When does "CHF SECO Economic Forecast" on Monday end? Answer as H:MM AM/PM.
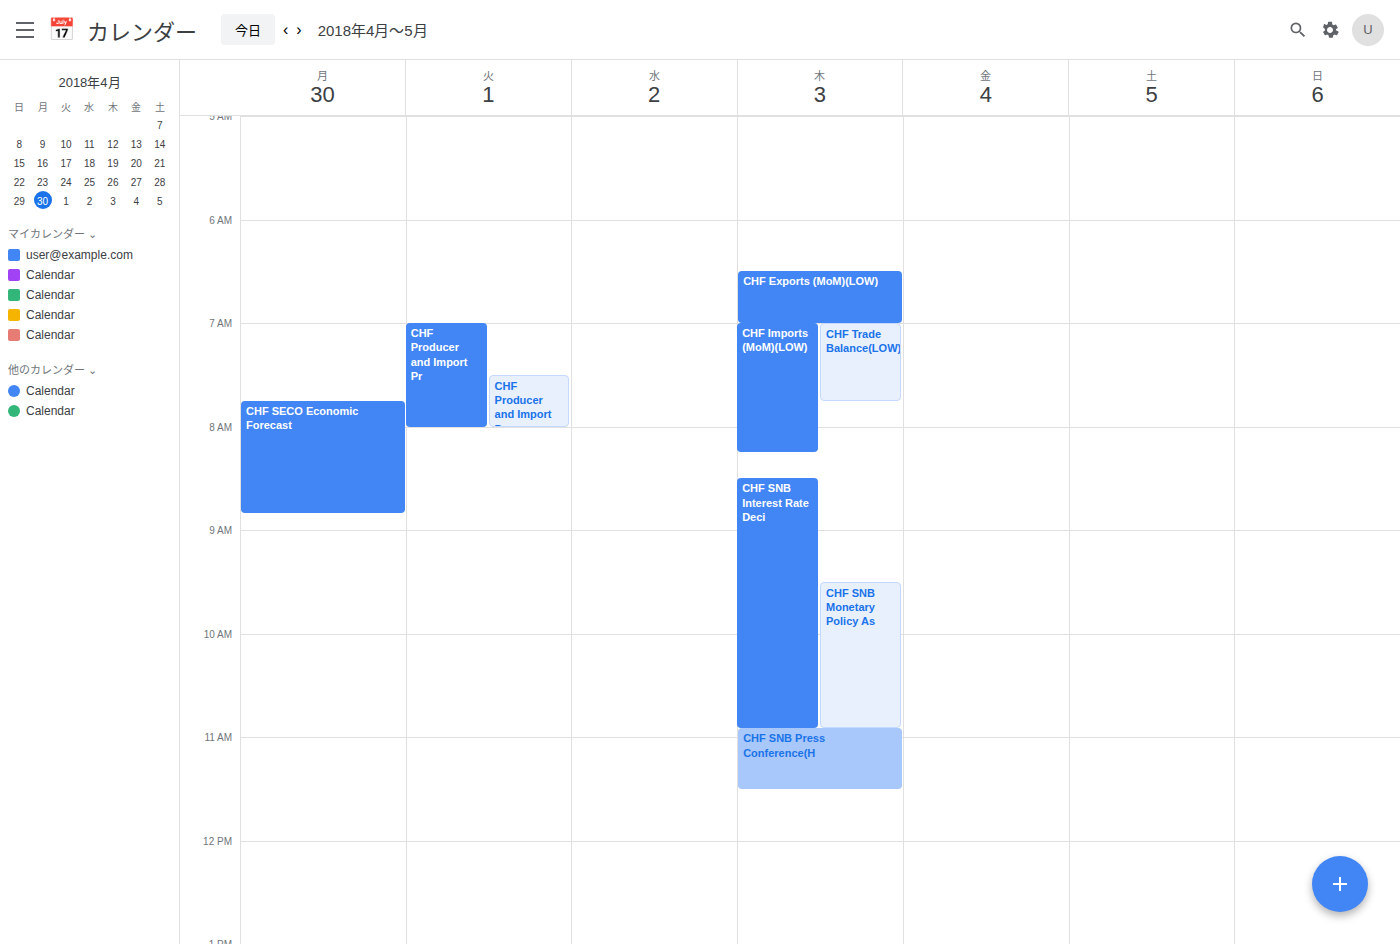
8:50 AM